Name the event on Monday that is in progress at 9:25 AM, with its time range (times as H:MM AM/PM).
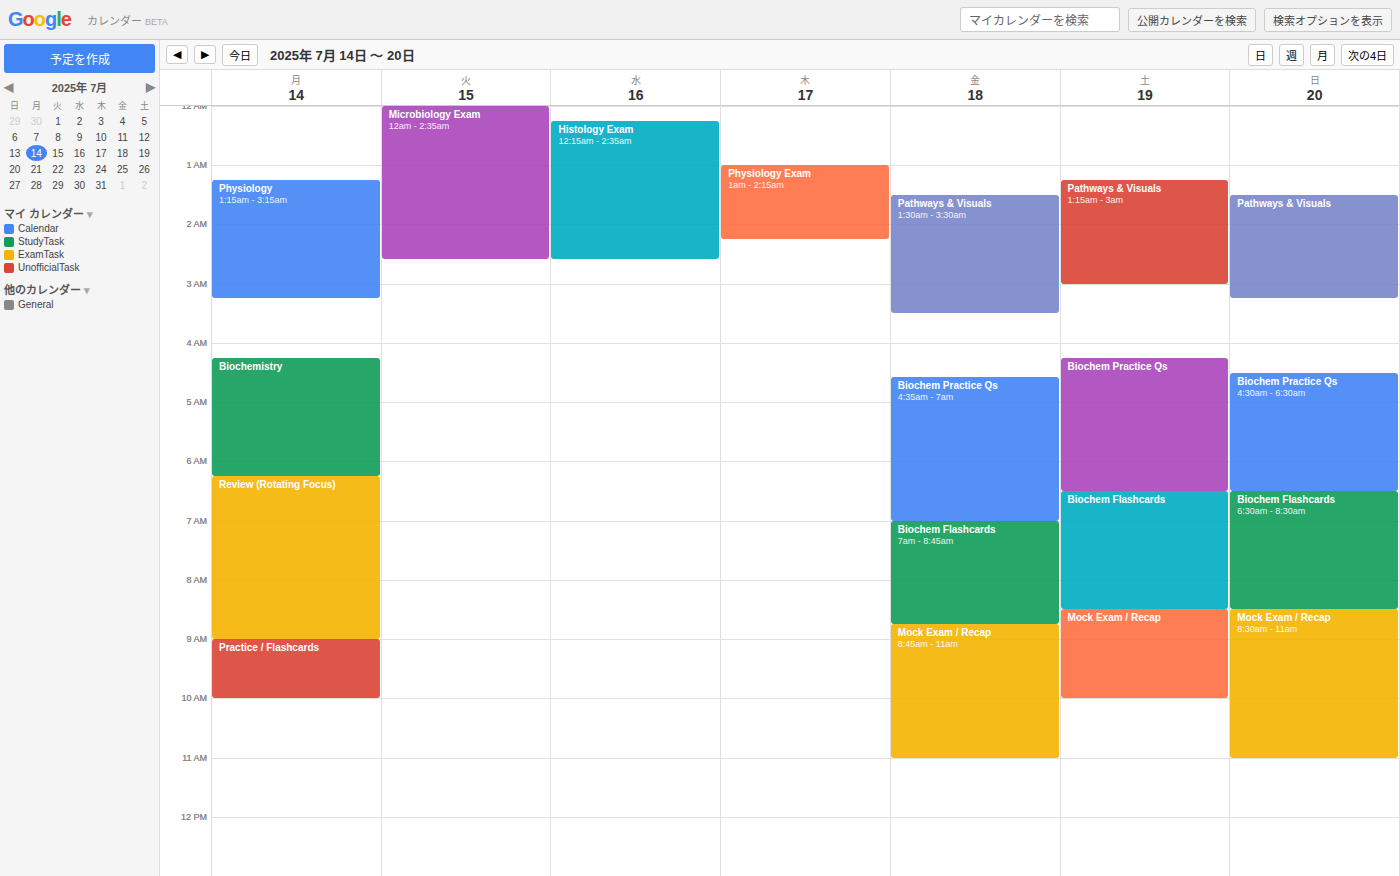
"Practice / Flashcards", 9:00 AM to 10:00 AM